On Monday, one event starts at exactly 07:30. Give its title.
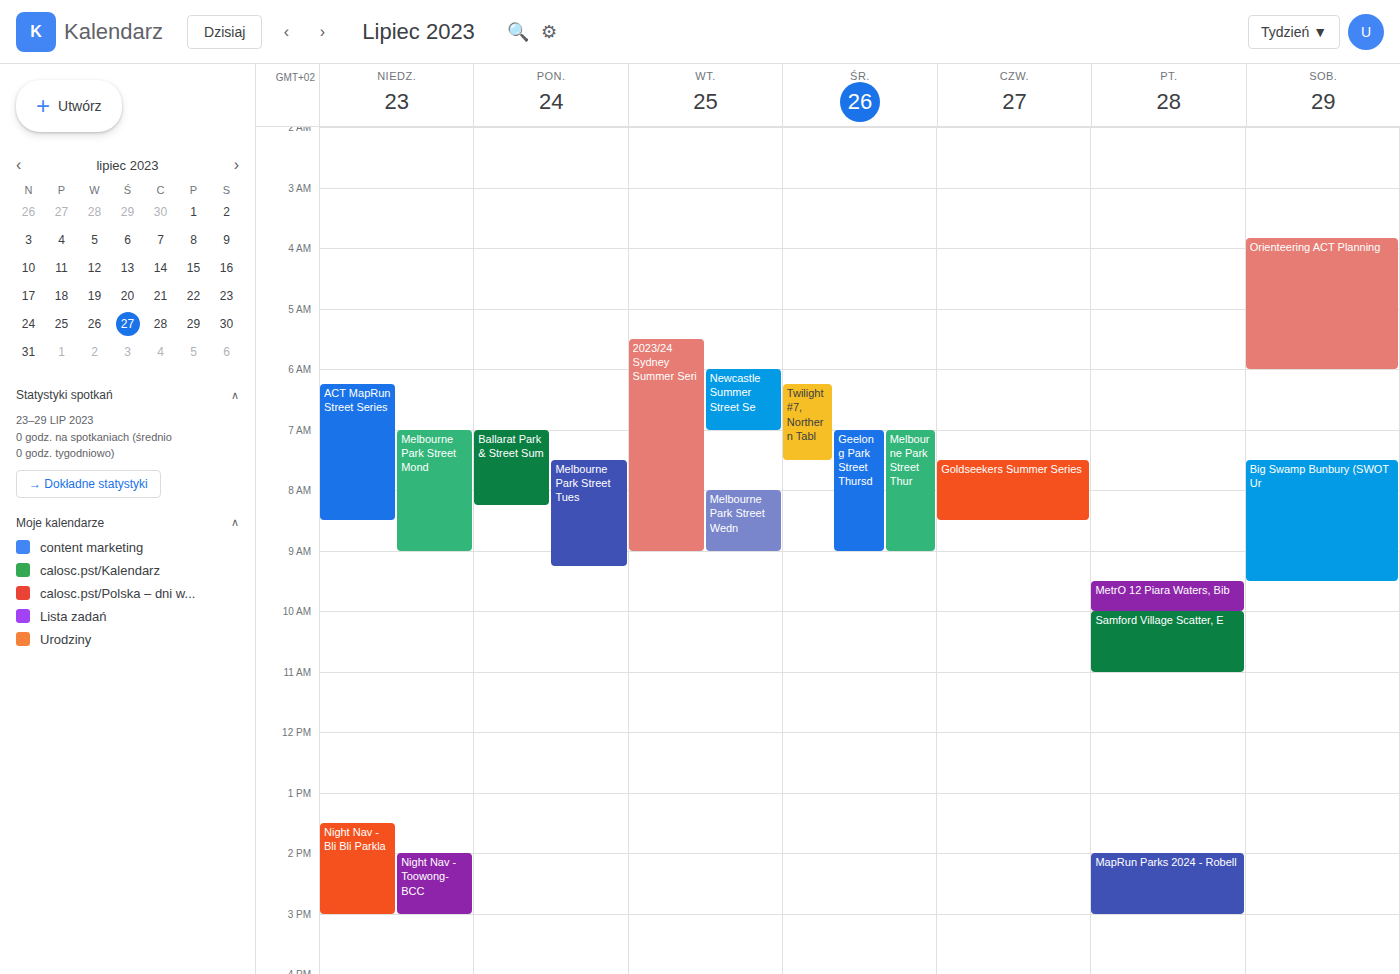
"Melbourne Park Street Tues"